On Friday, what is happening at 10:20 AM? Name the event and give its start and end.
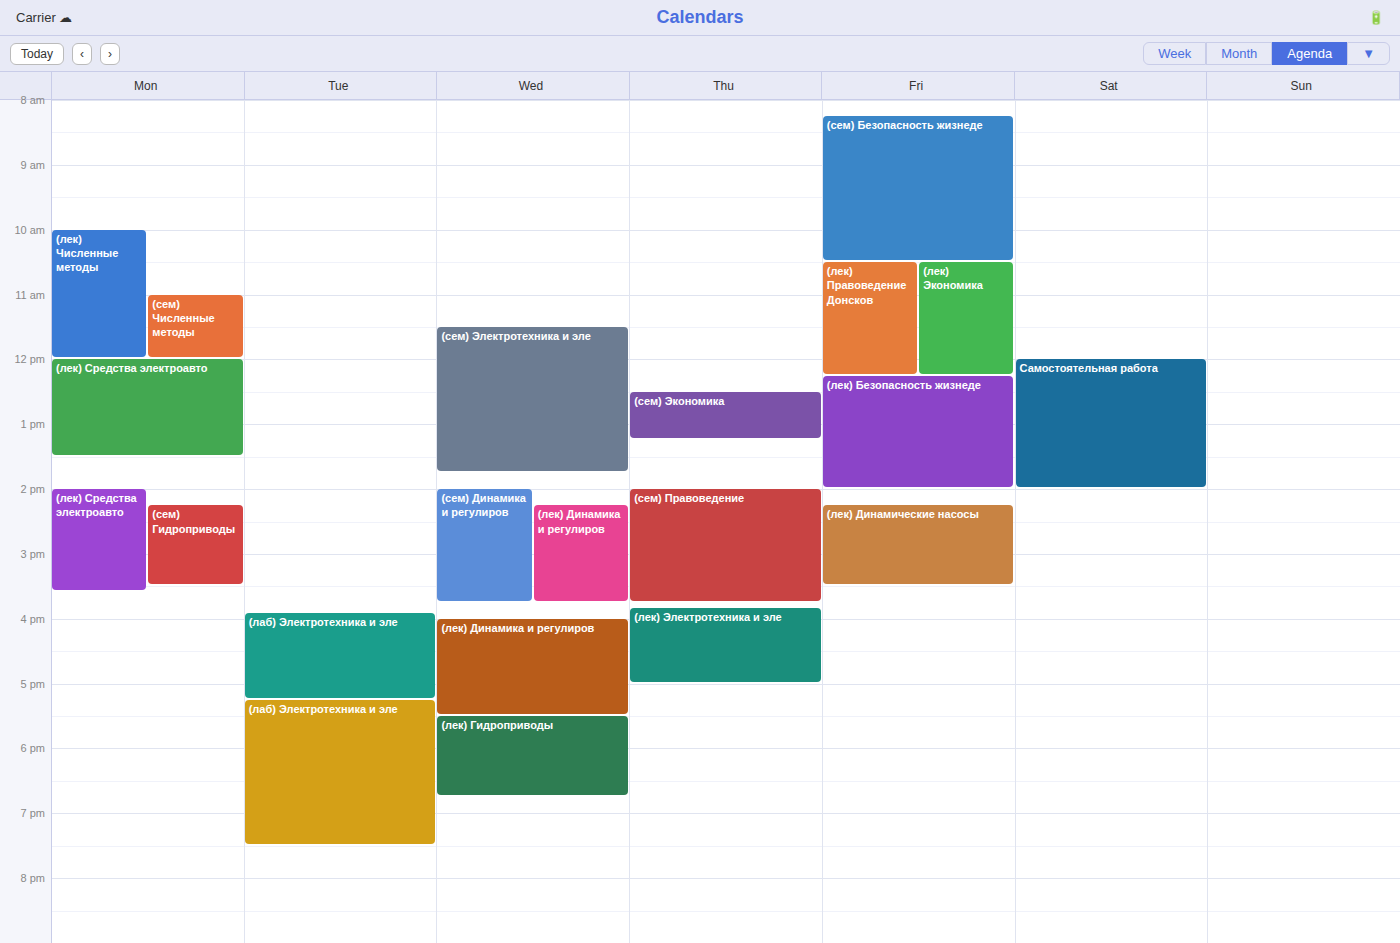
"(сем) Безопасность жизнеде", 8:15 AM to 10:30 AM